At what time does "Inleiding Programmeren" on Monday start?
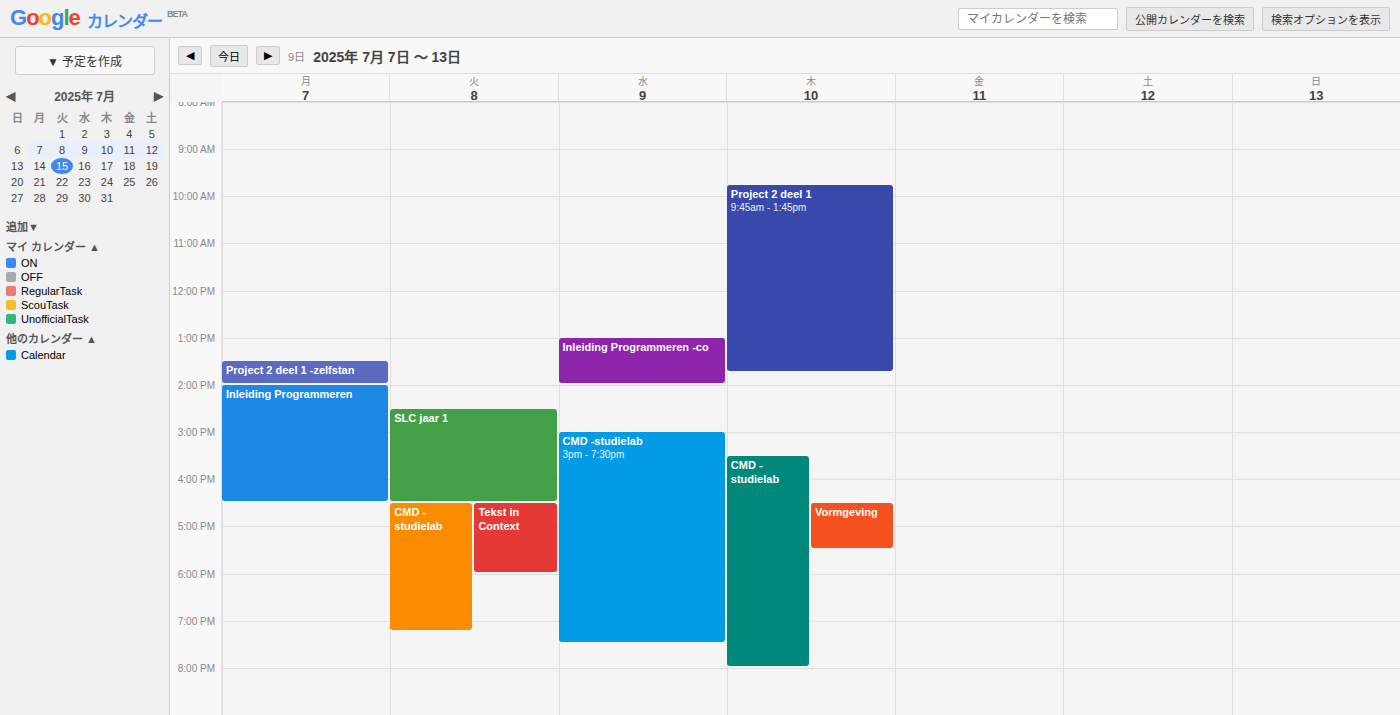
2:00 PM